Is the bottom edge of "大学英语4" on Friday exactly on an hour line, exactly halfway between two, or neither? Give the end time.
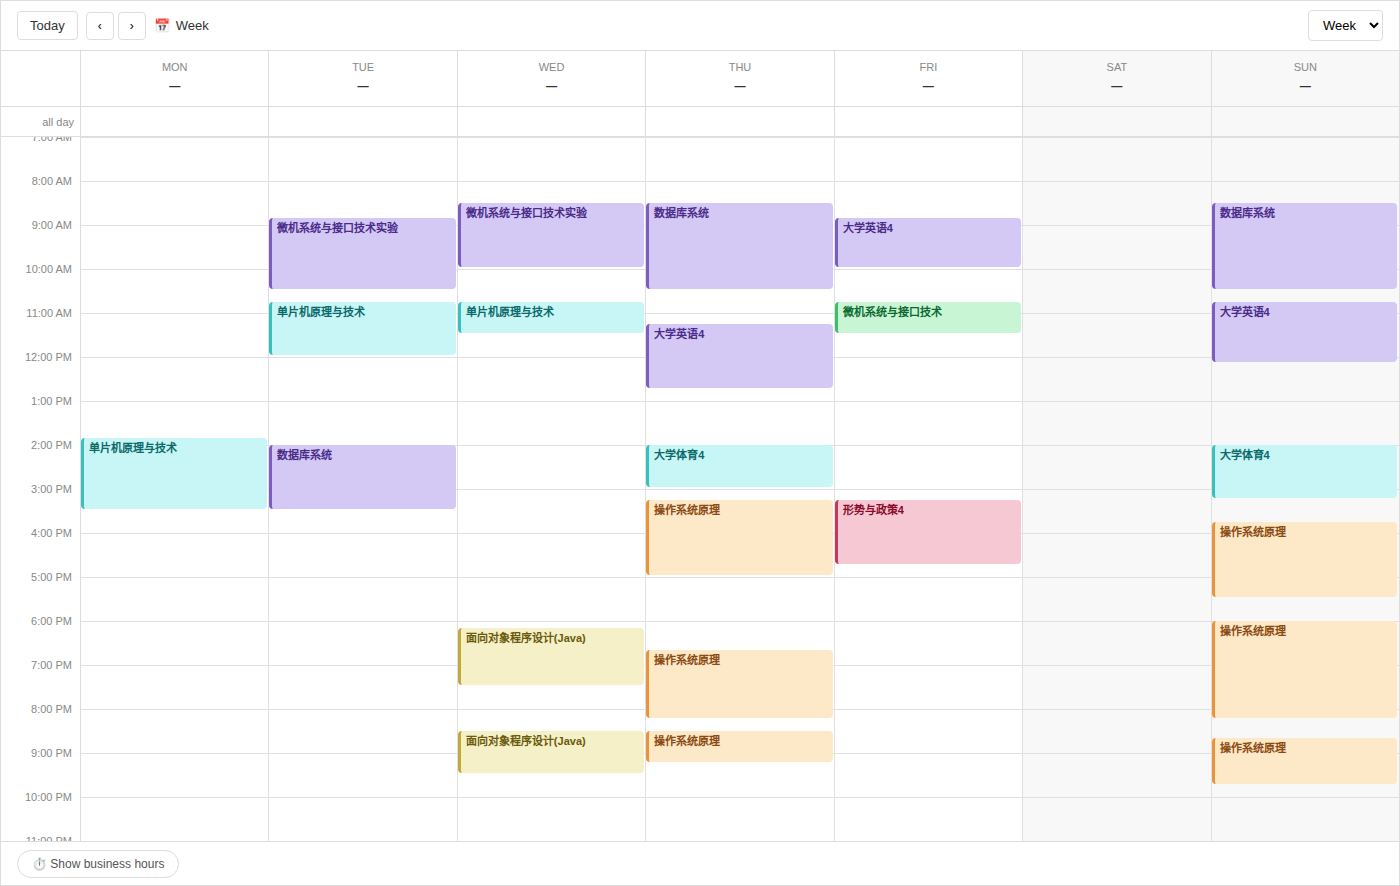
10:00 AM -- exactly on the 10 AM line.